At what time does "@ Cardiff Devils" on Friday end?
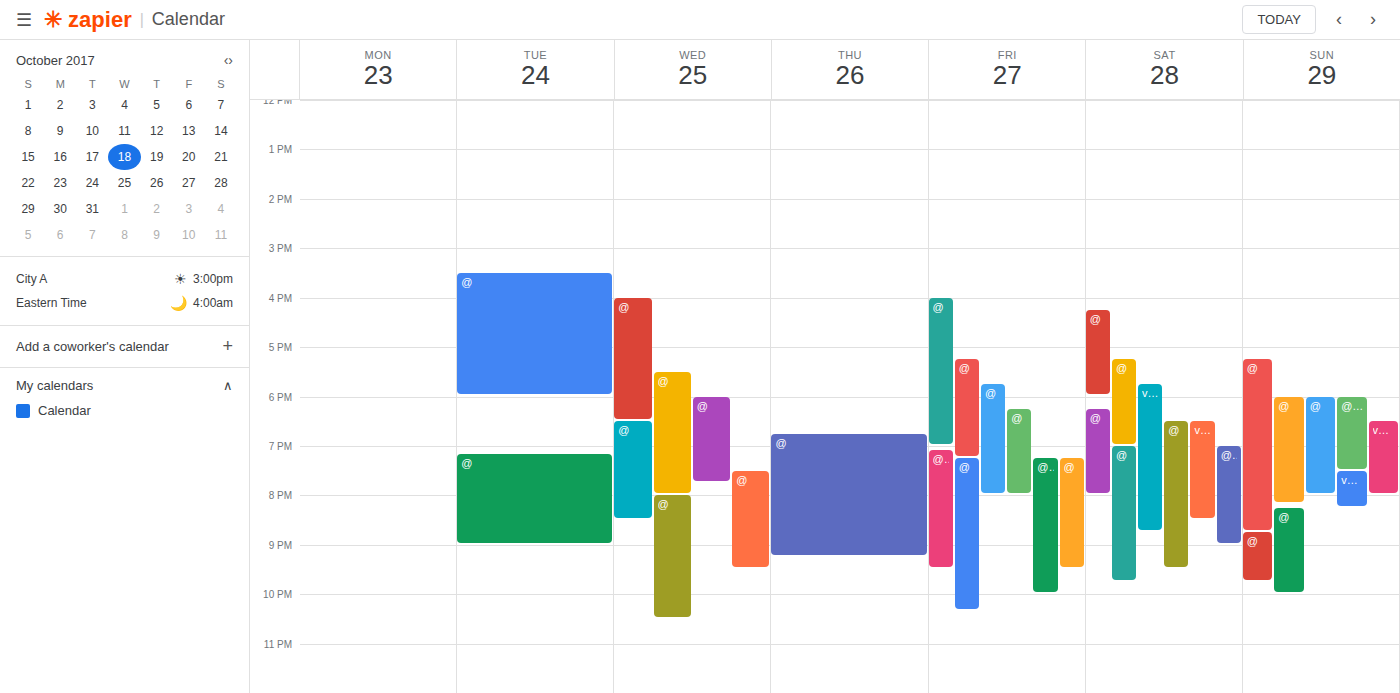
9:30 PM